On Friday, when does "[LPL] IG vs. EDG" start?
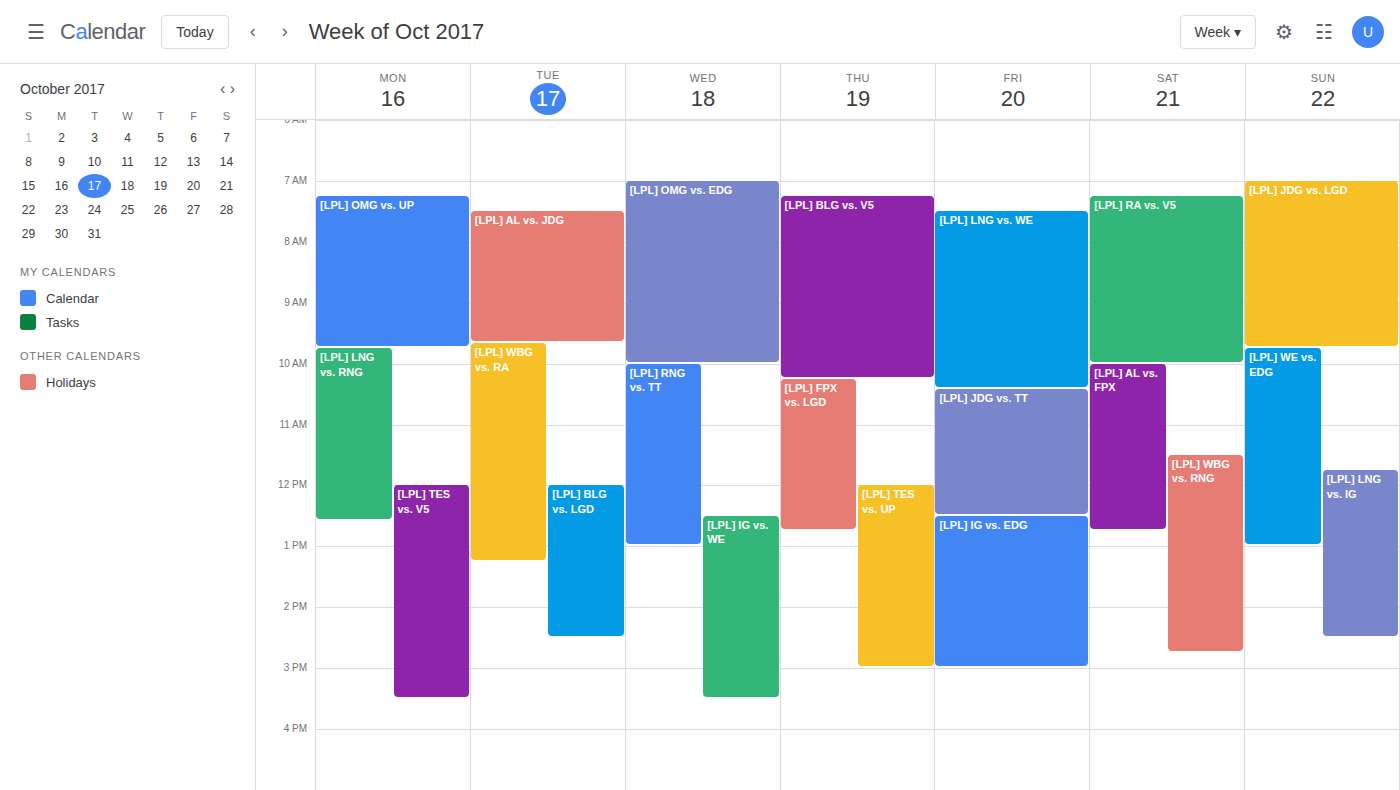
12:30